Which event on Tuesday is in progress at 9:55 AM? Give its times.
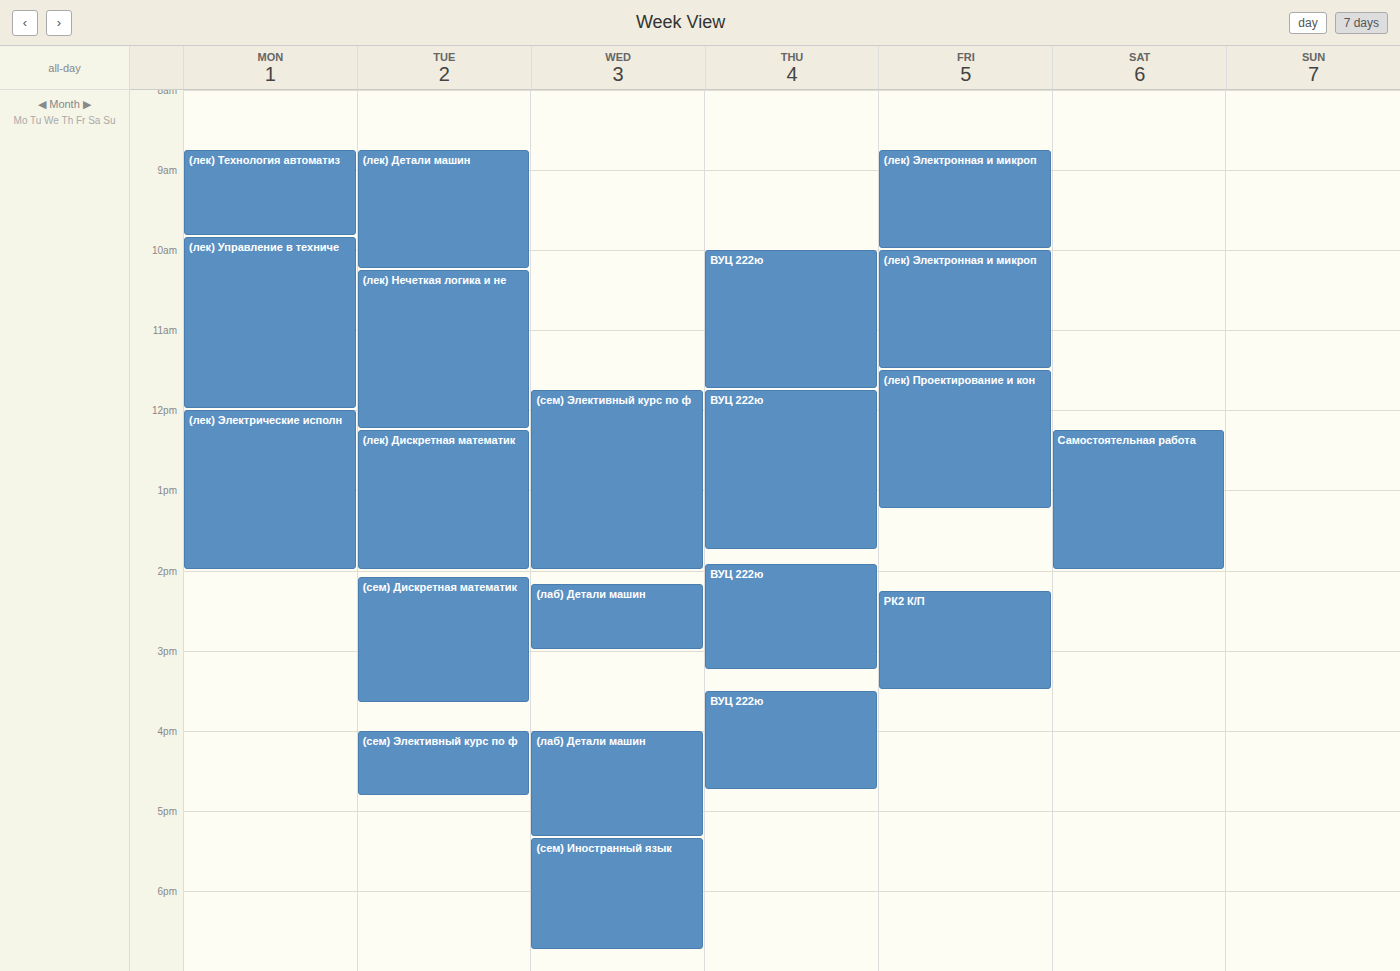
"(лек) Детали машин", 8:45 AM to 10:15 AM